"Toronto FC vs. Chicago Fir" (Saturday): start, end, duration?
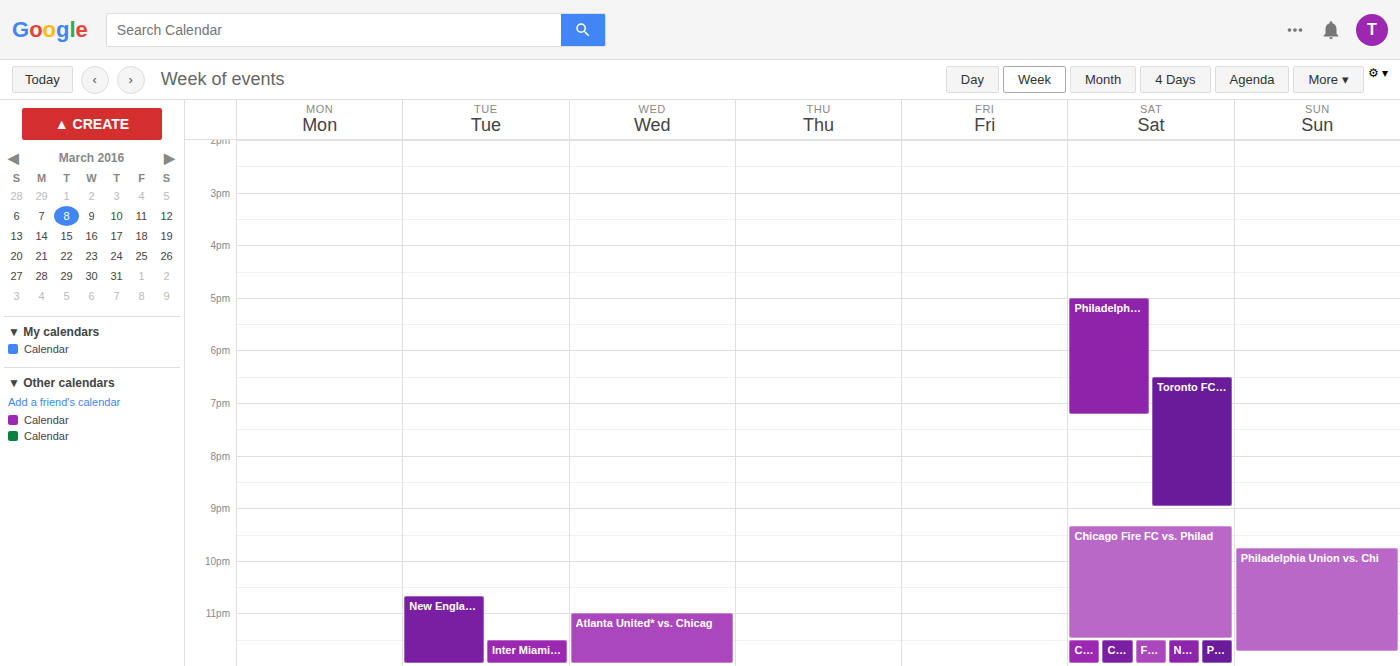
6:30 PM to 9:00 PM, 2 hours 30 minutes